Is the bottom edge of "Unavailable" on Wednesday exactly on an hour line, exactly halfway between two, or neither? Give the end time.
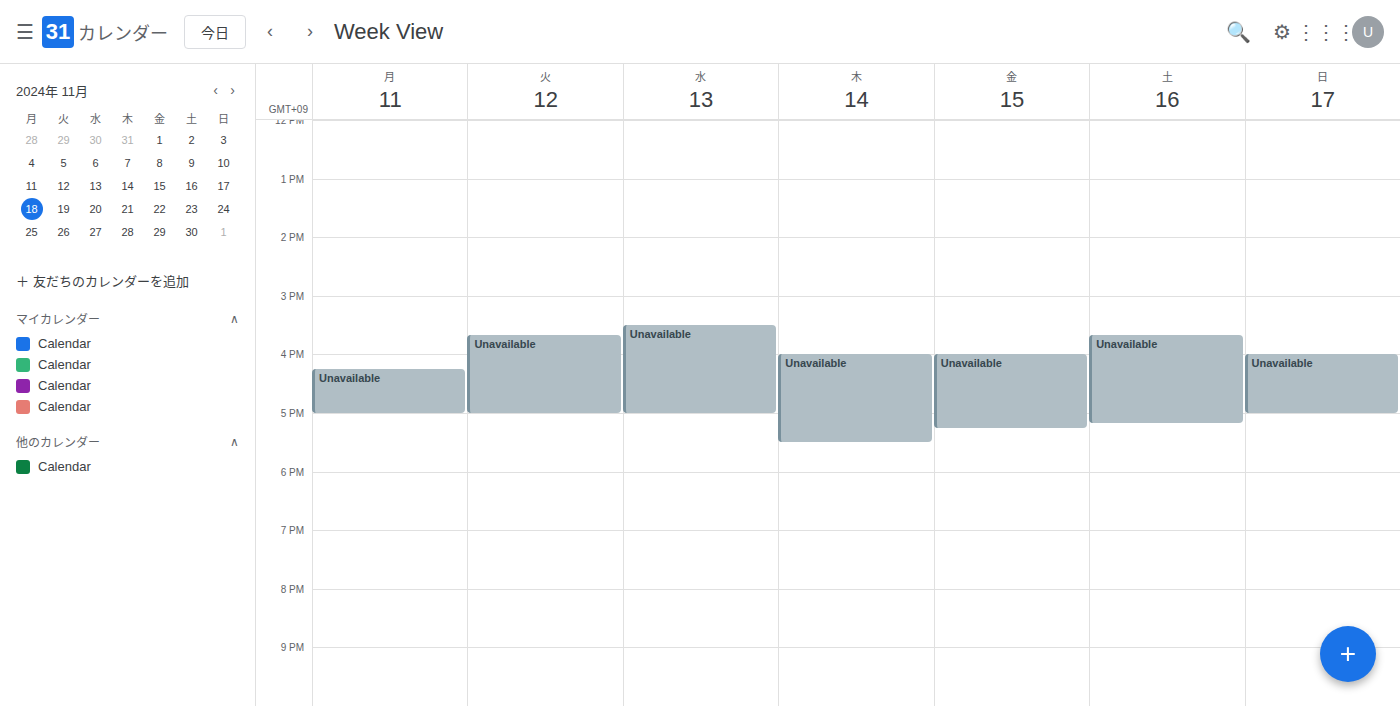
5:00 PM -- exactly on the 5 PM line.